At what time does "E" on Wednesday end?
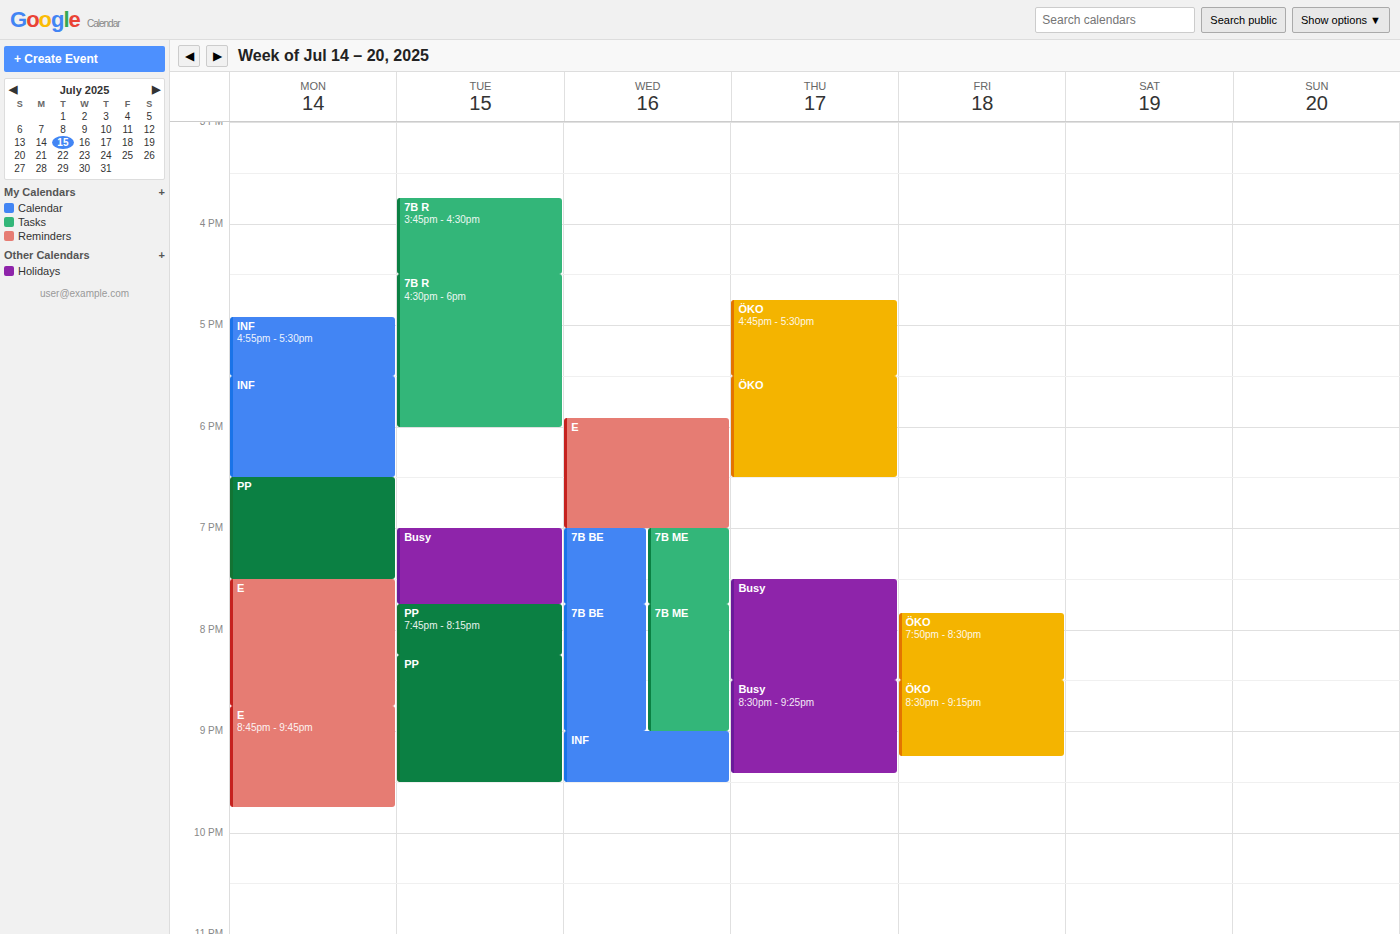
7:00 PM